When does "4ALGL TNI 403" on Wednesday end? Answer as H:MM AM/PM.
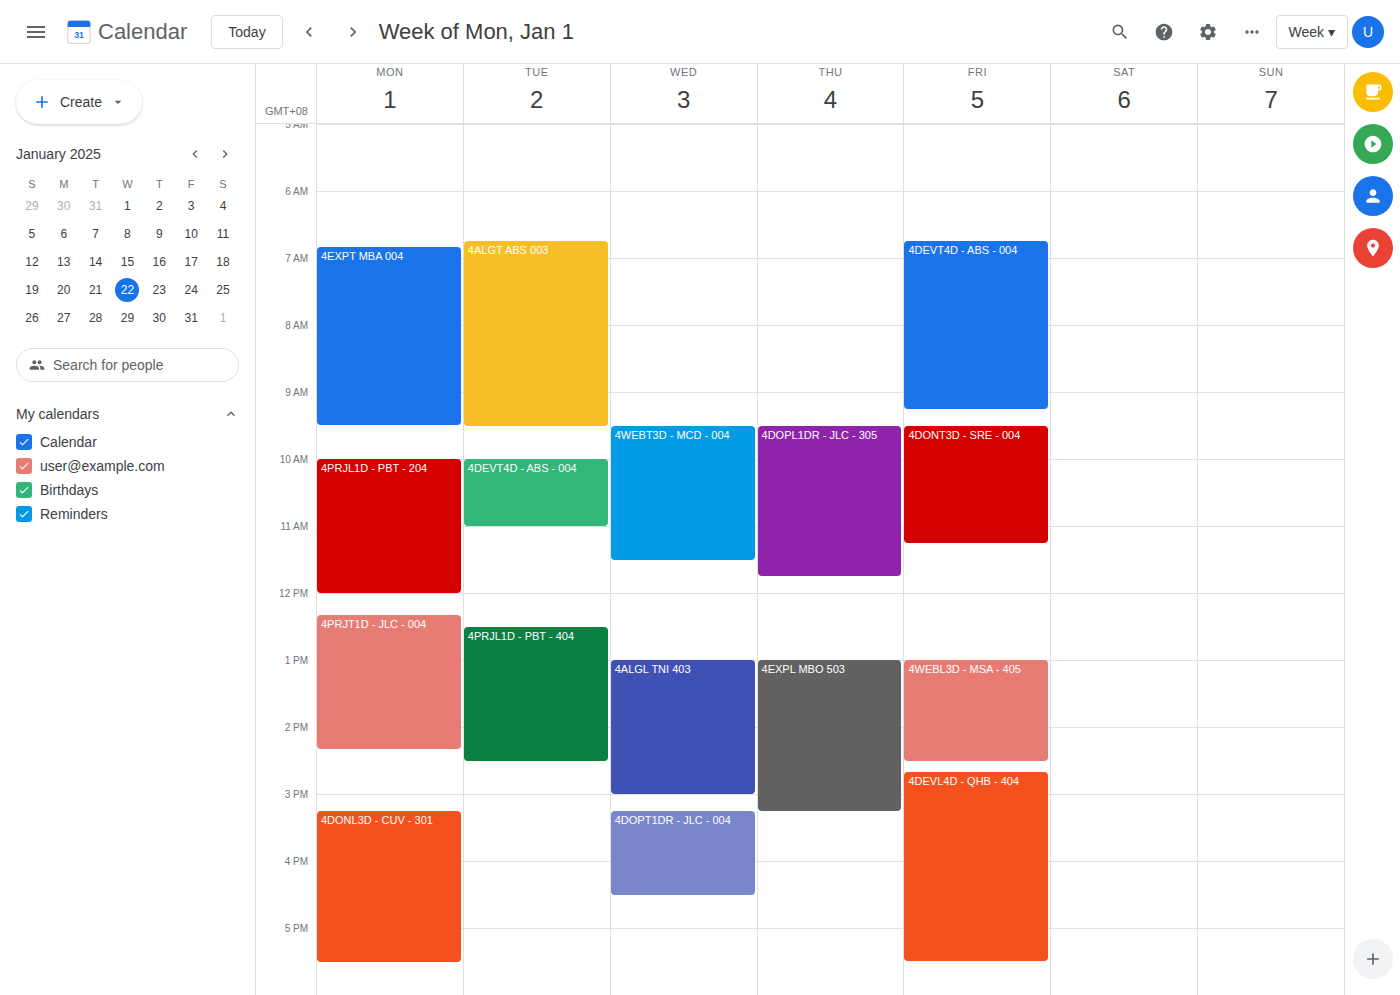
3:00 PM